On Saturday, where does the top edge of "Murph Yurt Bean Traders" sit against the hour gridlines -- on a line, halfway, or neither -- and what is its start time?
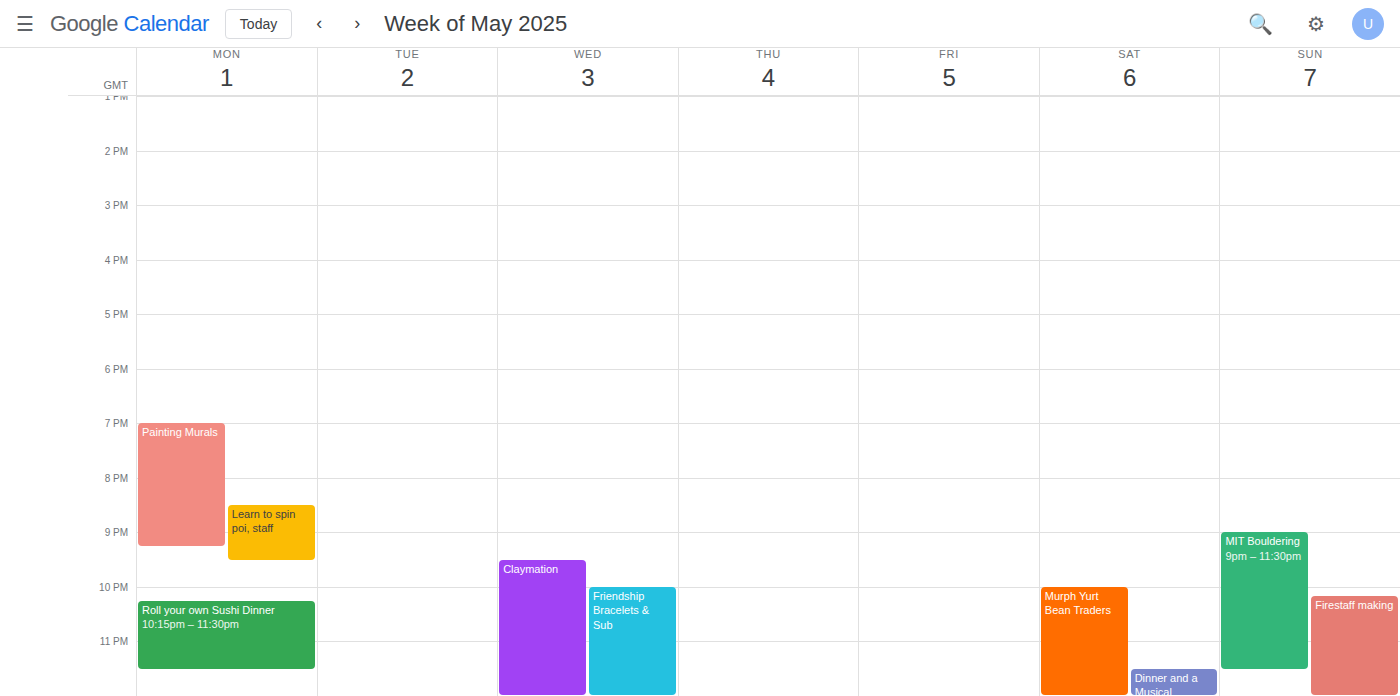
22:00 -- exactly on the 22:00 line.